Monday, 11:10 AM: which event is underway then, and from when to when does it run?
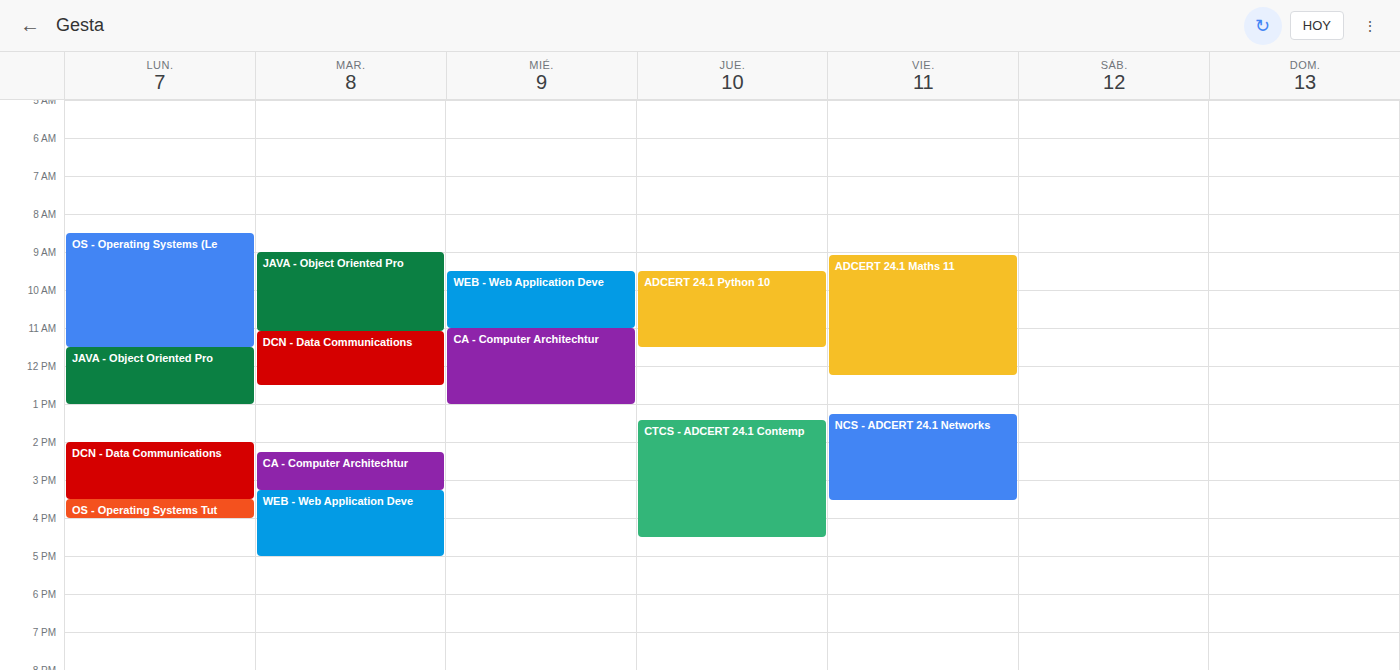
"OS - Operating Systems (Le", 8:30 AM to 11:30 AM